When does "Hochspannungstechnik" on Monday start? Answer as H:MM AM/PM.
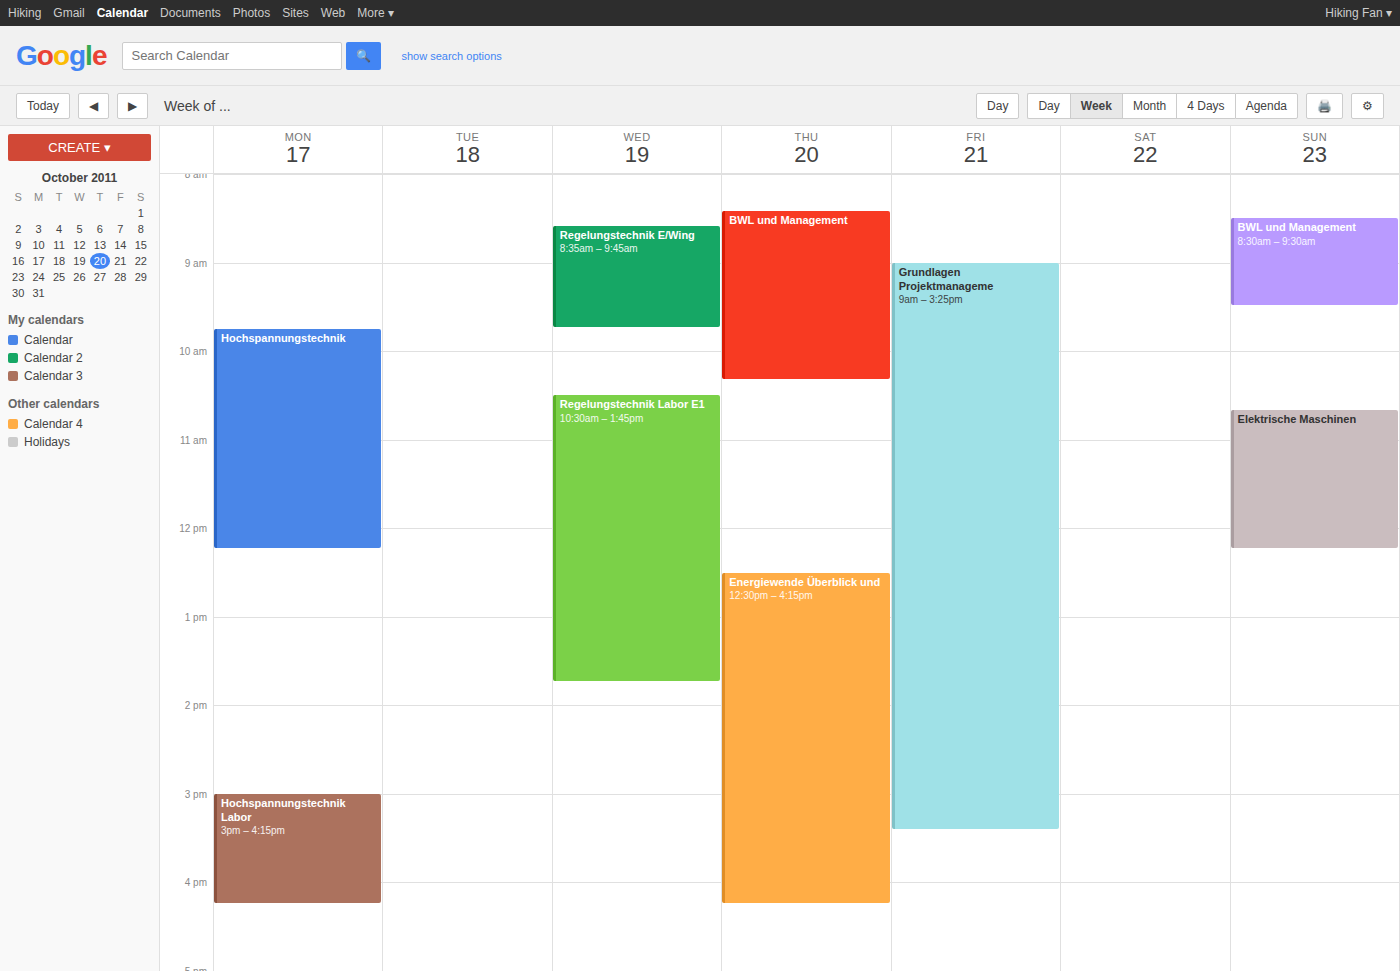
9:45 AM